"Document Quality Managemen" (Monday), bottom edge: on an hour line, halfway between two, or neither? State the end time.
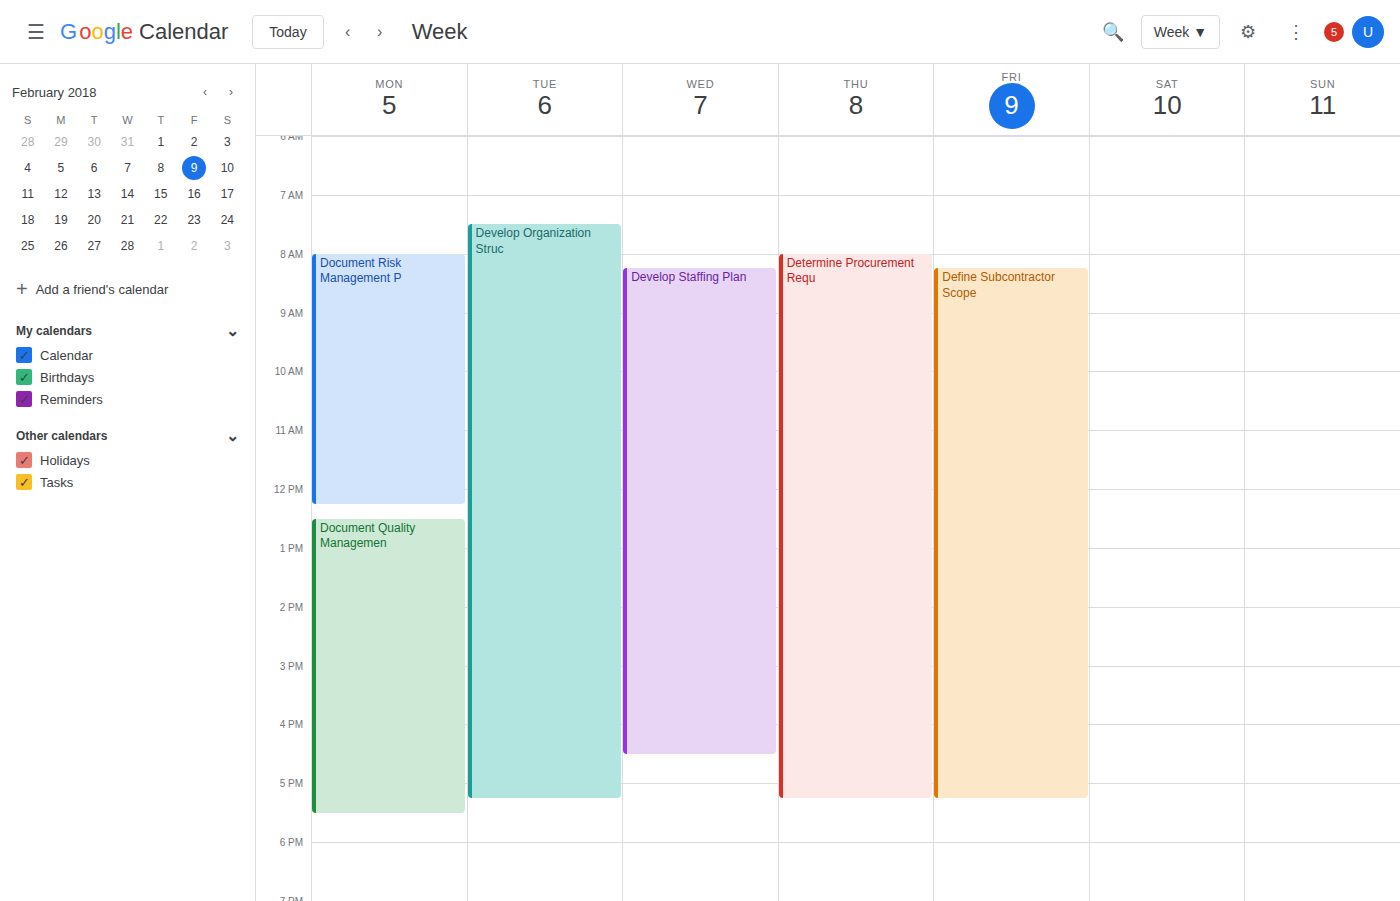
5:30 PM -- halfway between the 5 PM and 6 PM lines.